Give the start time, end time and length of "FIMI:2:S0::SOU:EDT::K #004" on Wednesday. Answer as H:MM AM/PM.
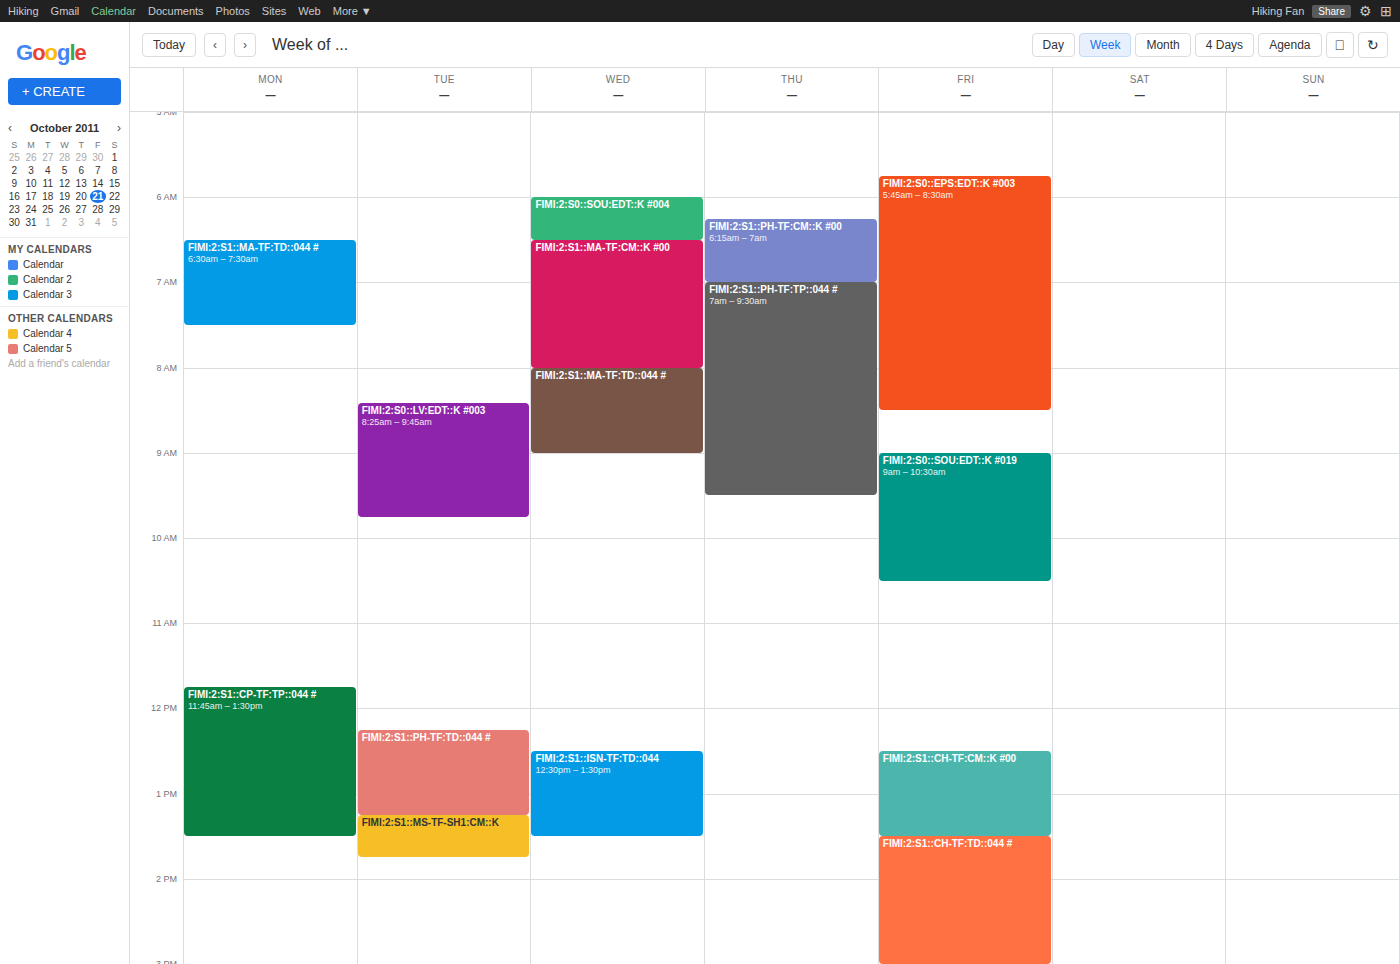
6:00 AM to 6:30 AM, 30 minutes